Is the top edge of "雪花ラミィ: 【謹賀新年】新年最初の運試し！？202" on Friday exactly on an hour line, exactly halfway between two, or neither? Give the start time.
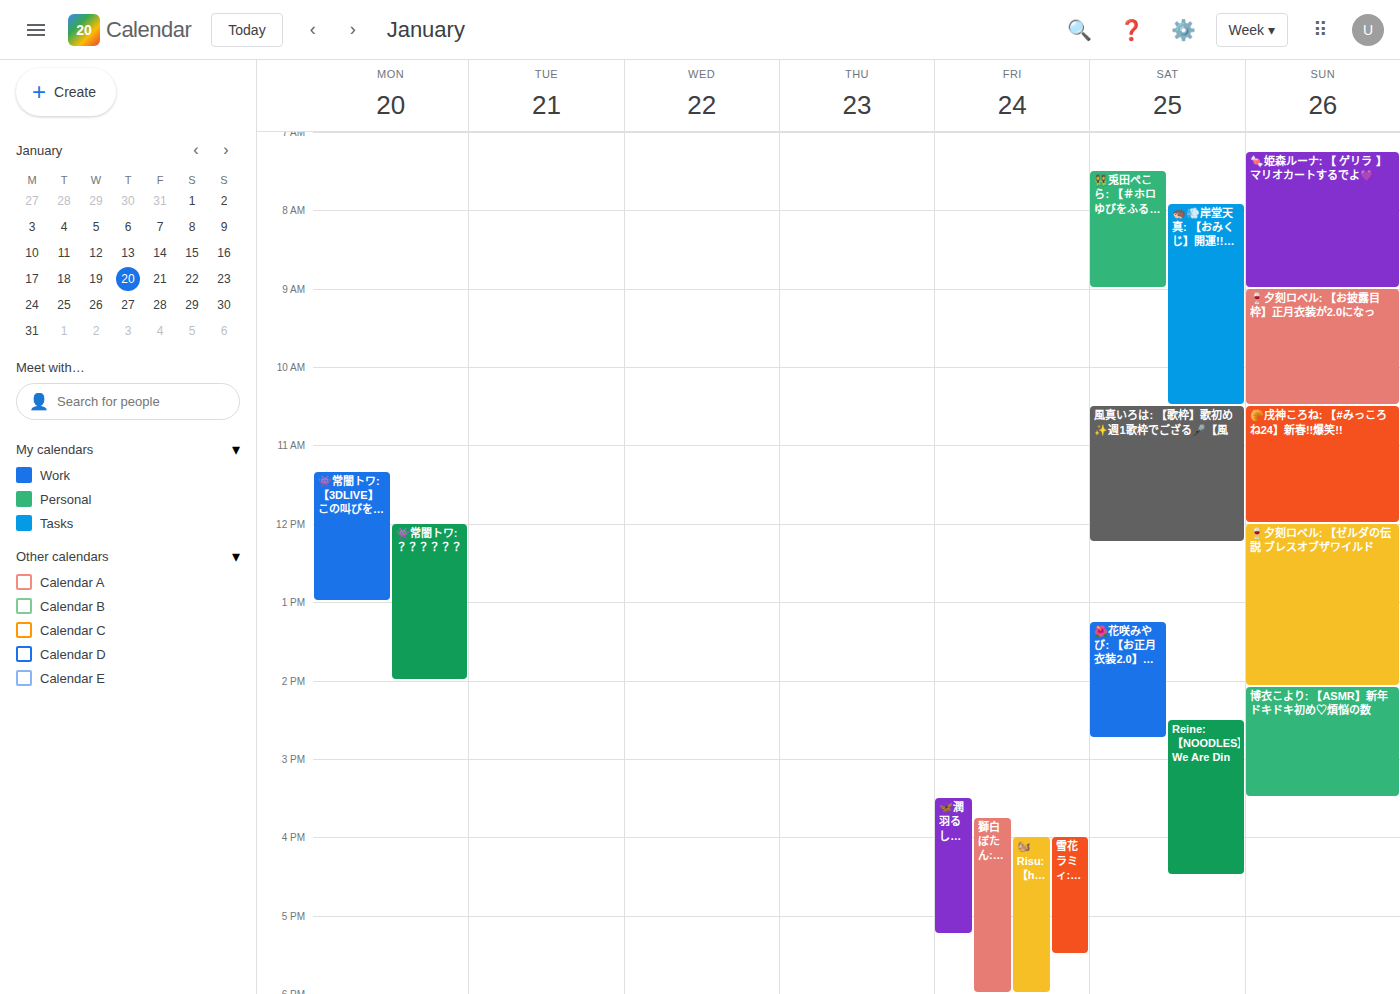
4:00 PM -- exactly on the 4 PM line.